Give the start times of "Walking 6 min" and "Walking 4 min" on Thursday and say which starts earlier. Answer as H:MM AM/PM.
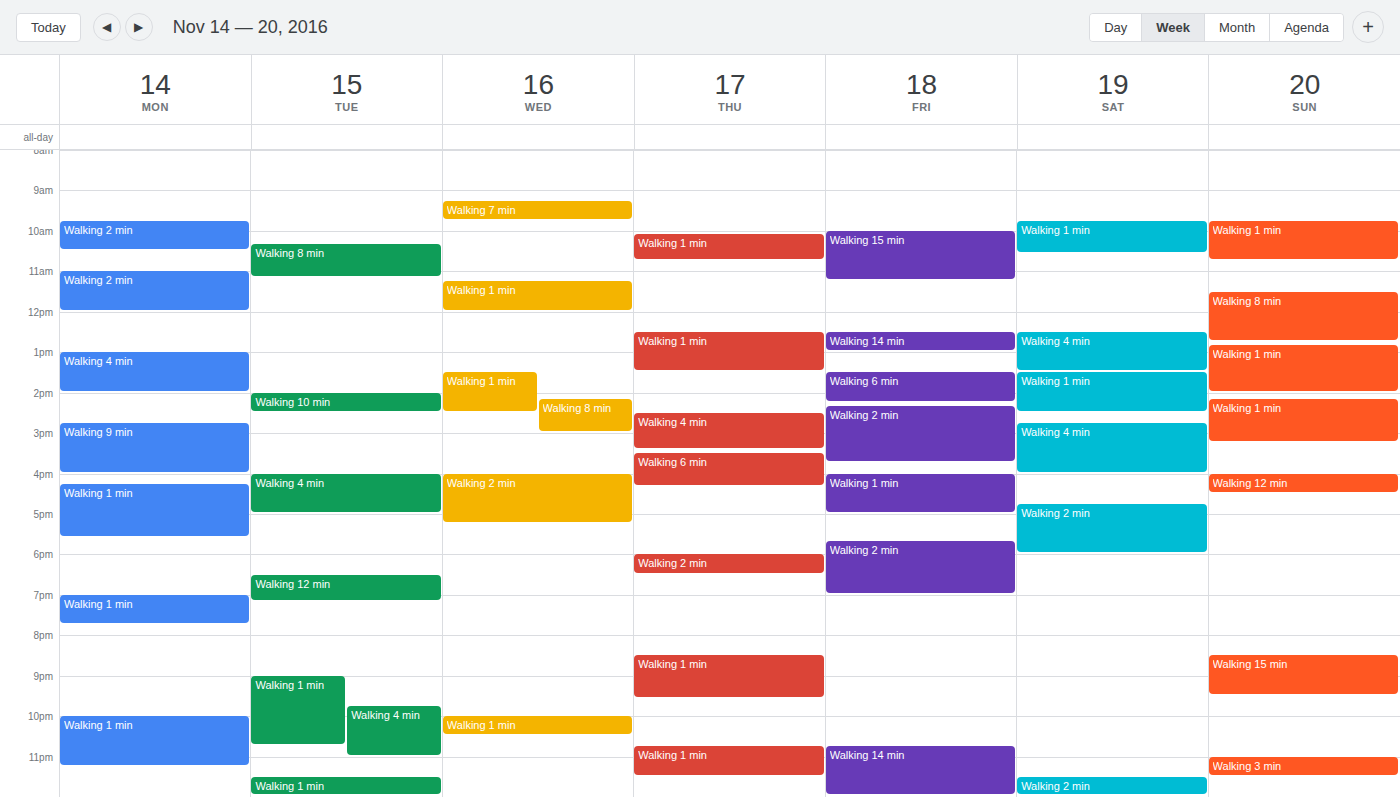
"Walking 4 min" 2:30 PM; "Walking 6 min" 3:30 PM.